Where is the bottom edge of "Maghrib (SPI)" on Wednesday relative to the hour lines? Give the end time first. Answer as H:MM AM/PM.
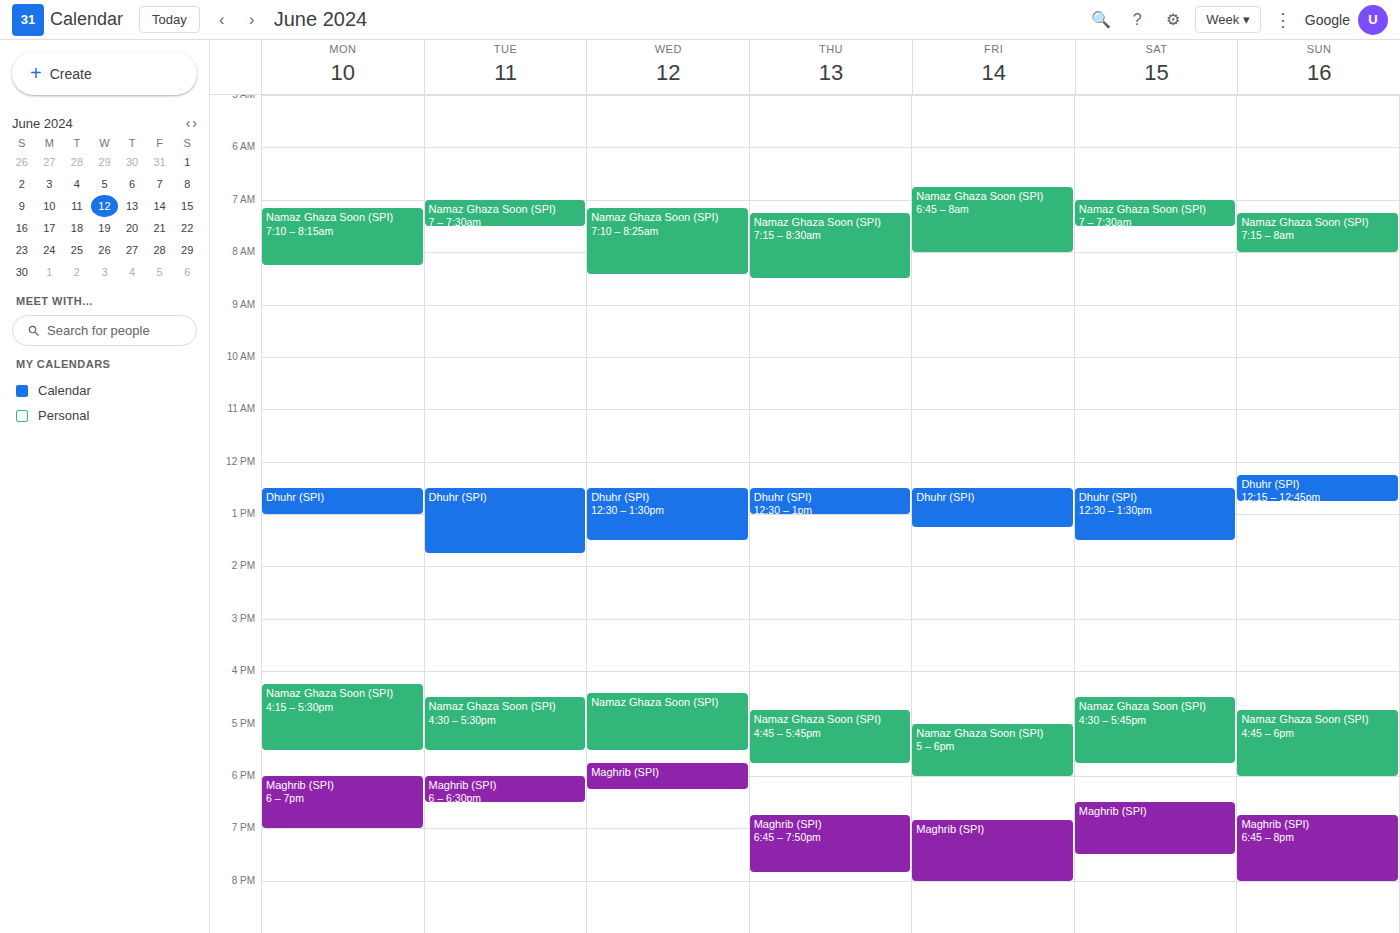
6:15 PM -- neither: a quarter of the way from the 6 PM line to the 7 PM line.